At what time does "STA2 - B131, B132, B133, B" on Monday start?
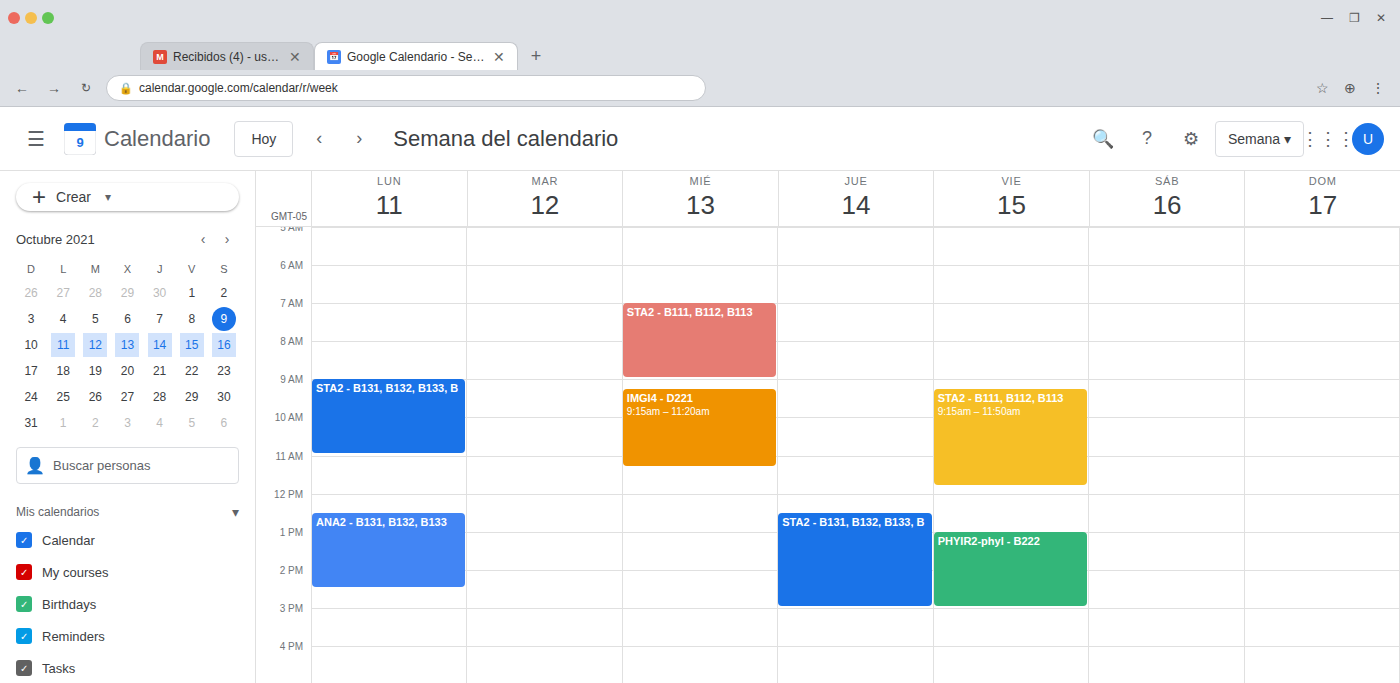
9:00 AM